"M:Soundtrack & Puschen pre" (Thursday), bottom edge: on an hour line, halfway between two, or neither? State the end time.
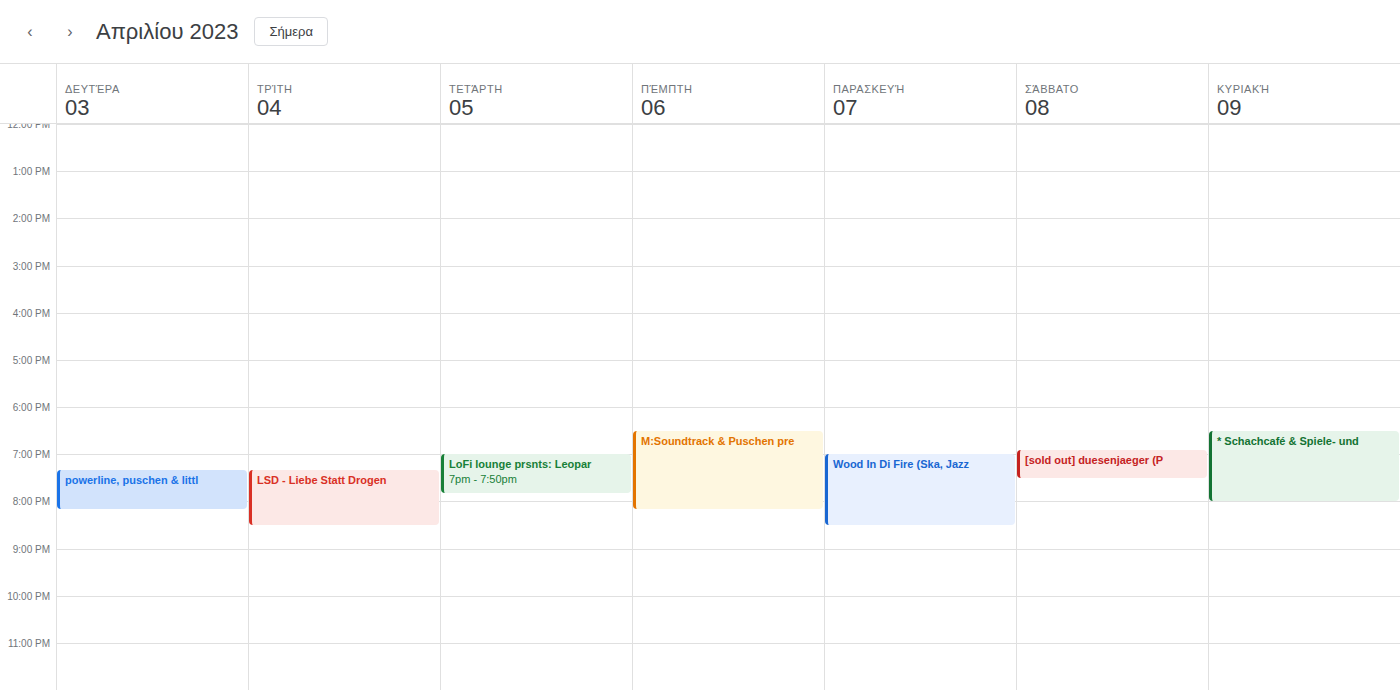
8:10 PM -- neither: 10 minutes below the 8 PM line and 50 minutes above the 9 PM line.